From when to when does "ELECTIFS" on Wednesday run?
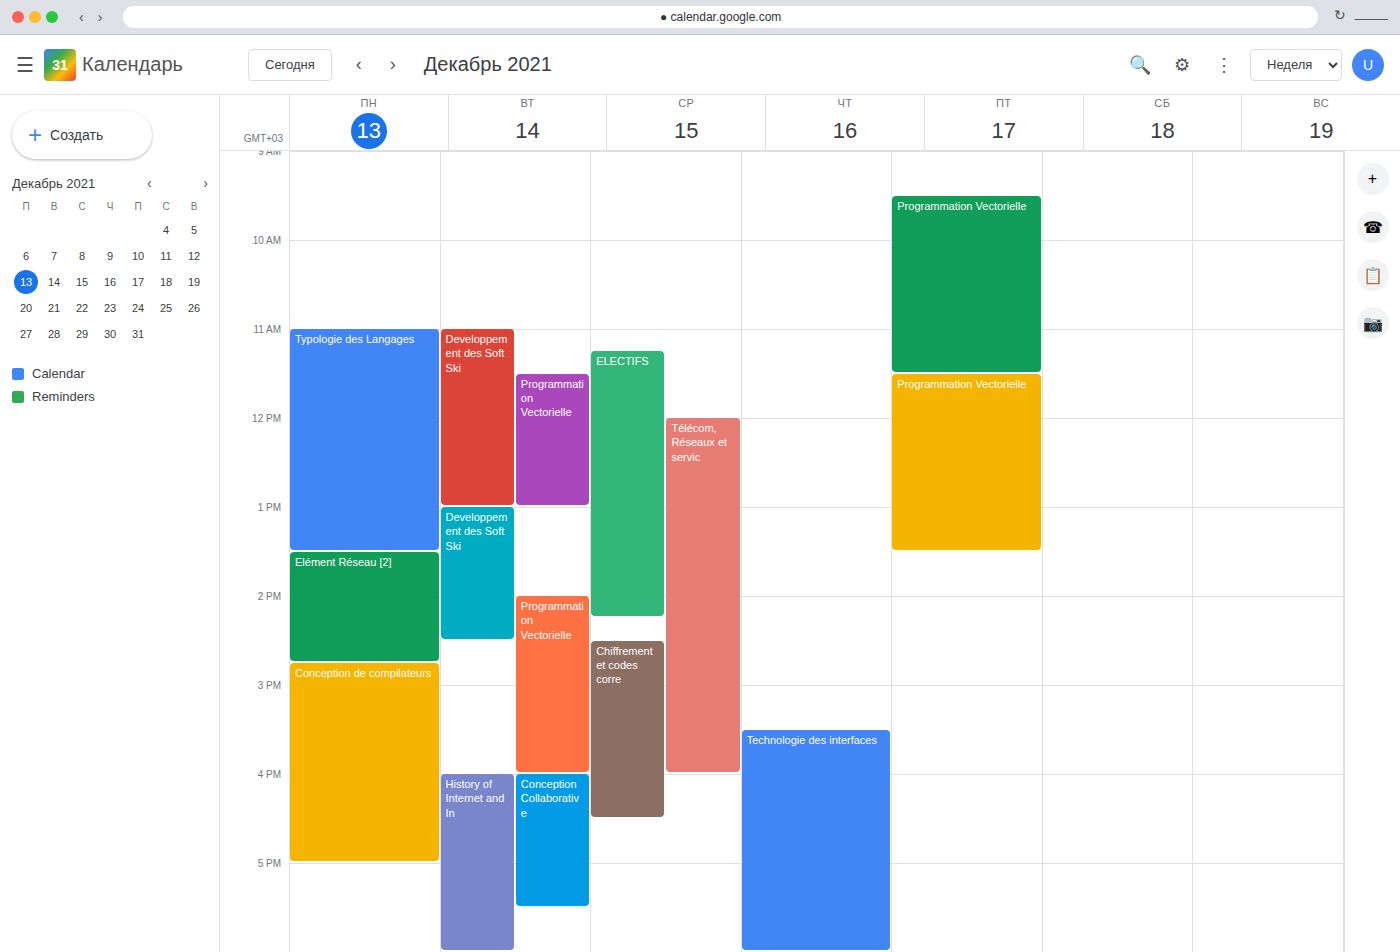
11:15 AM to 2:15 PM